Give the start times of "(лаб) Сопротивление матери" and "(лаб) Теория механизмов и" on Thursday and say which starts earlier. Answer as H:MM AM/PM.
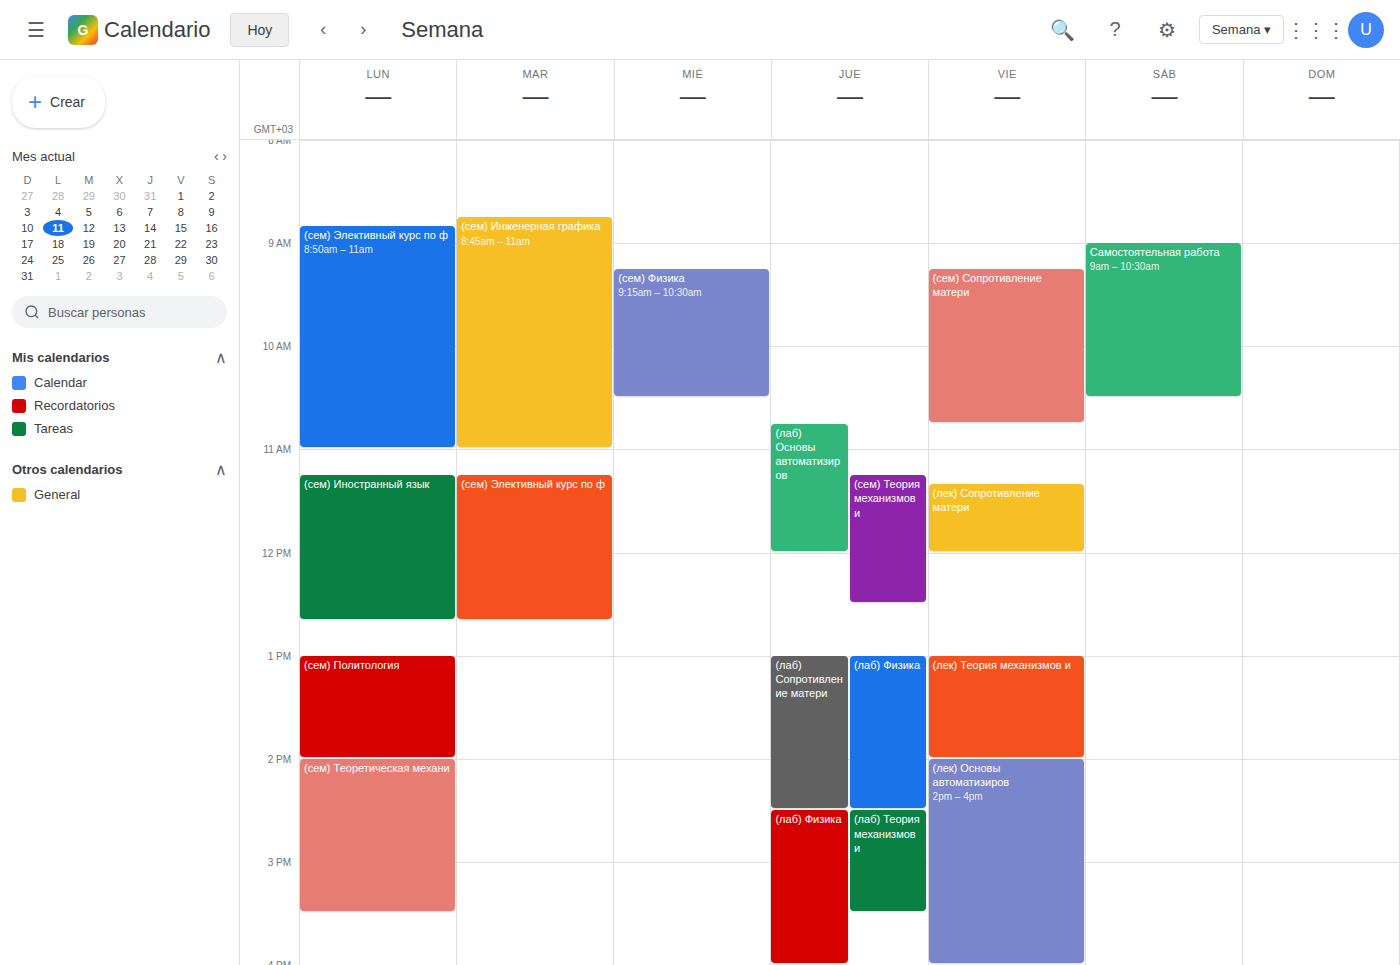
"(лаб) Сопротивление матери" 1:00 PM; "(лаб) Теория механизмов и" 2:30 PM.